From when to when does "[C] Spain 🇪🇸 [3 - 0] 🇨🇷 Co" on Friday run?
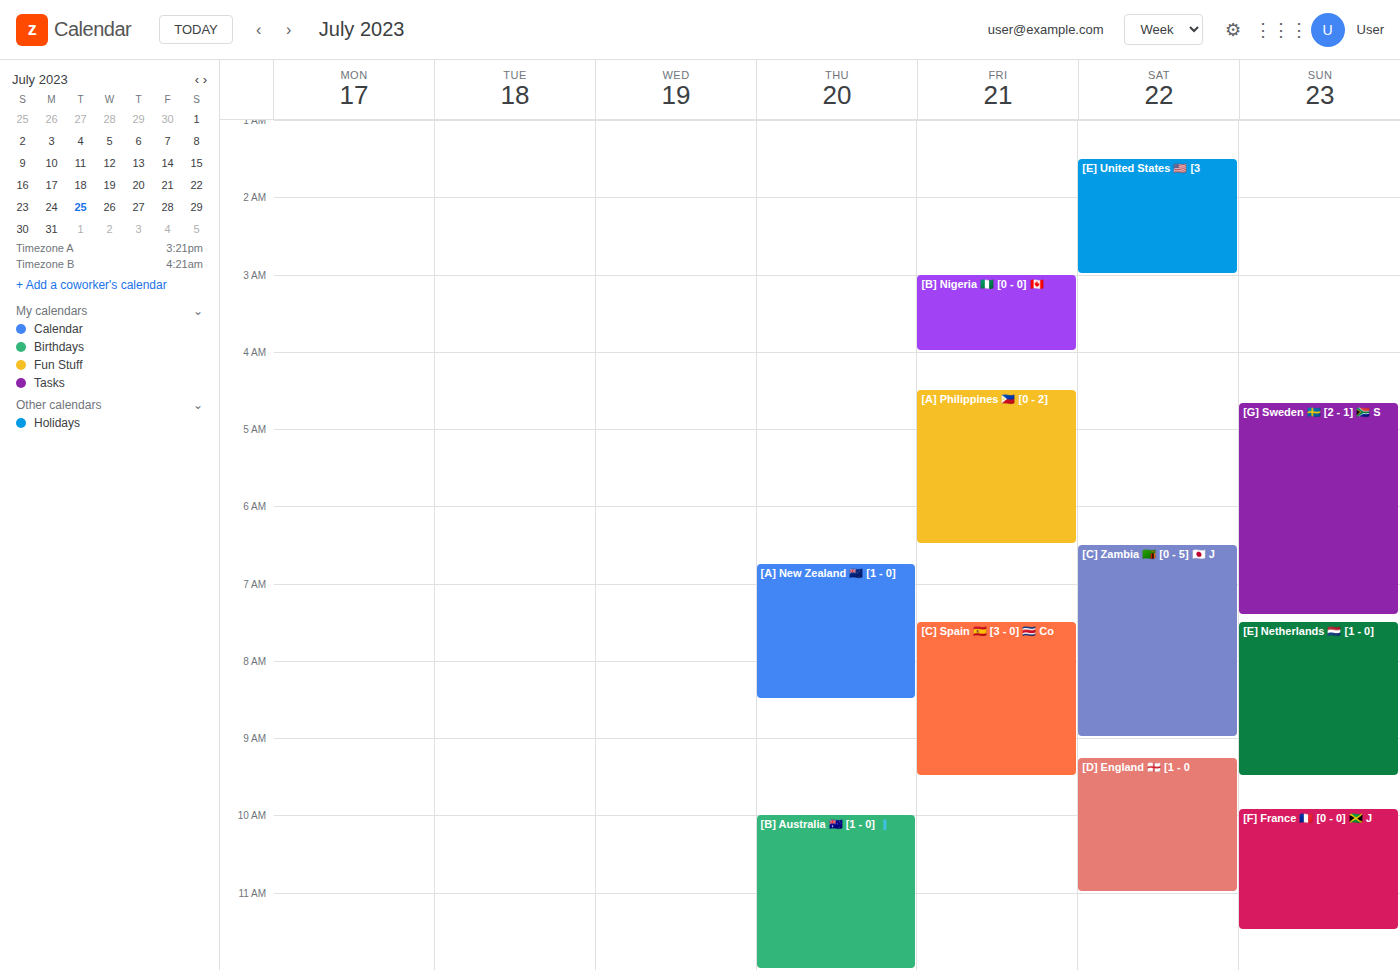
7:30 AM to 9:30 AM